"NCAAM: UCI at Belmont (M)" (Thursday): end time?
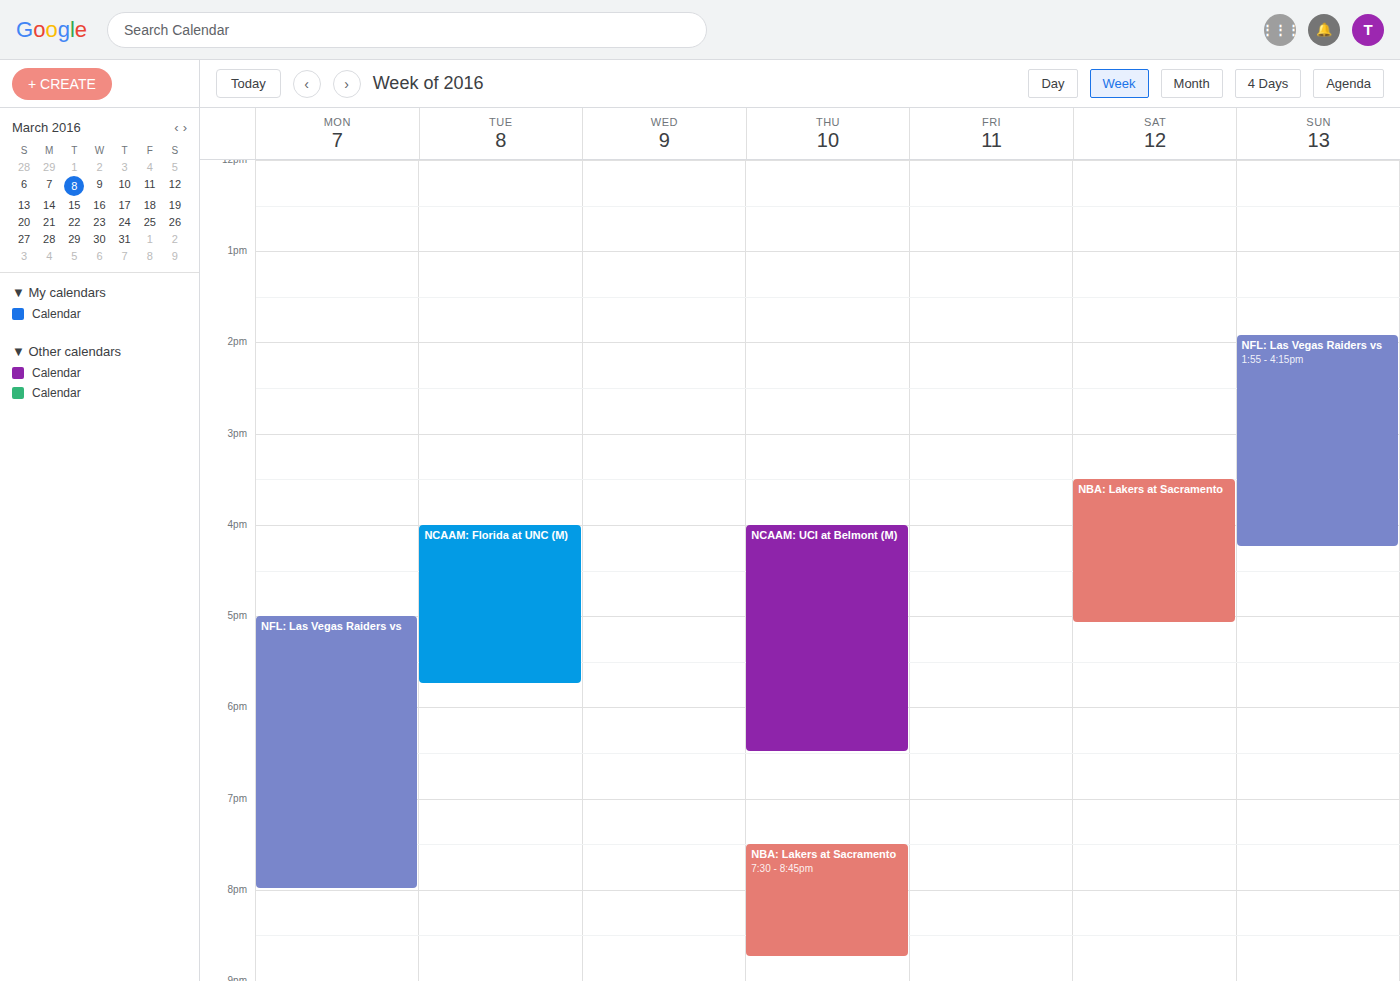
6:30 PM